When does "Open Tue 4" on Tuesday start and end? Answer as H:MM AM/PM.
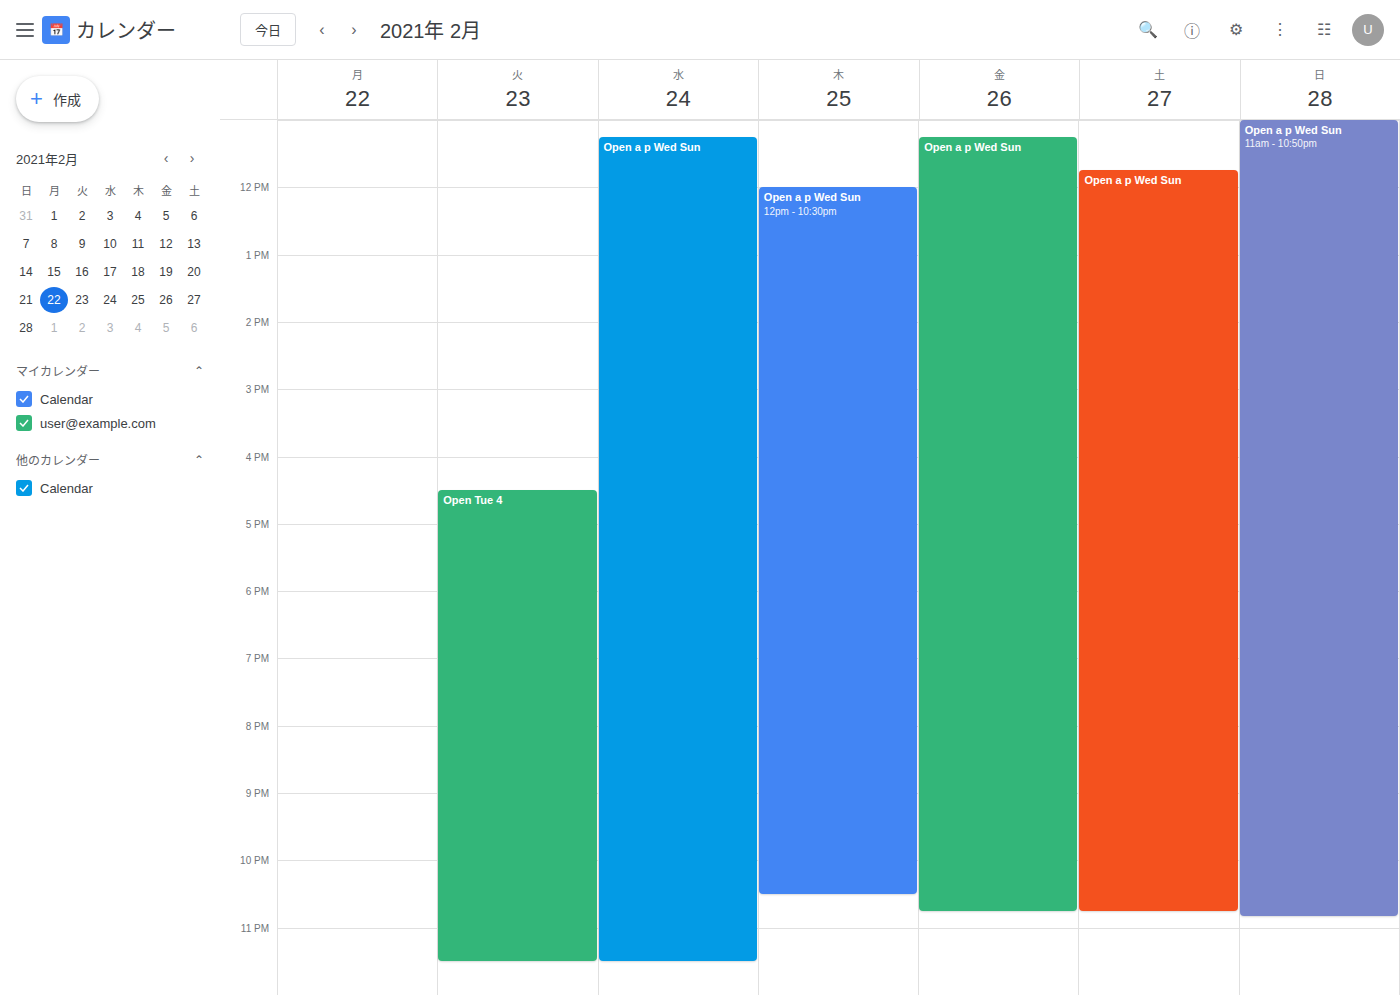
4:30 PM to 11:30 PM